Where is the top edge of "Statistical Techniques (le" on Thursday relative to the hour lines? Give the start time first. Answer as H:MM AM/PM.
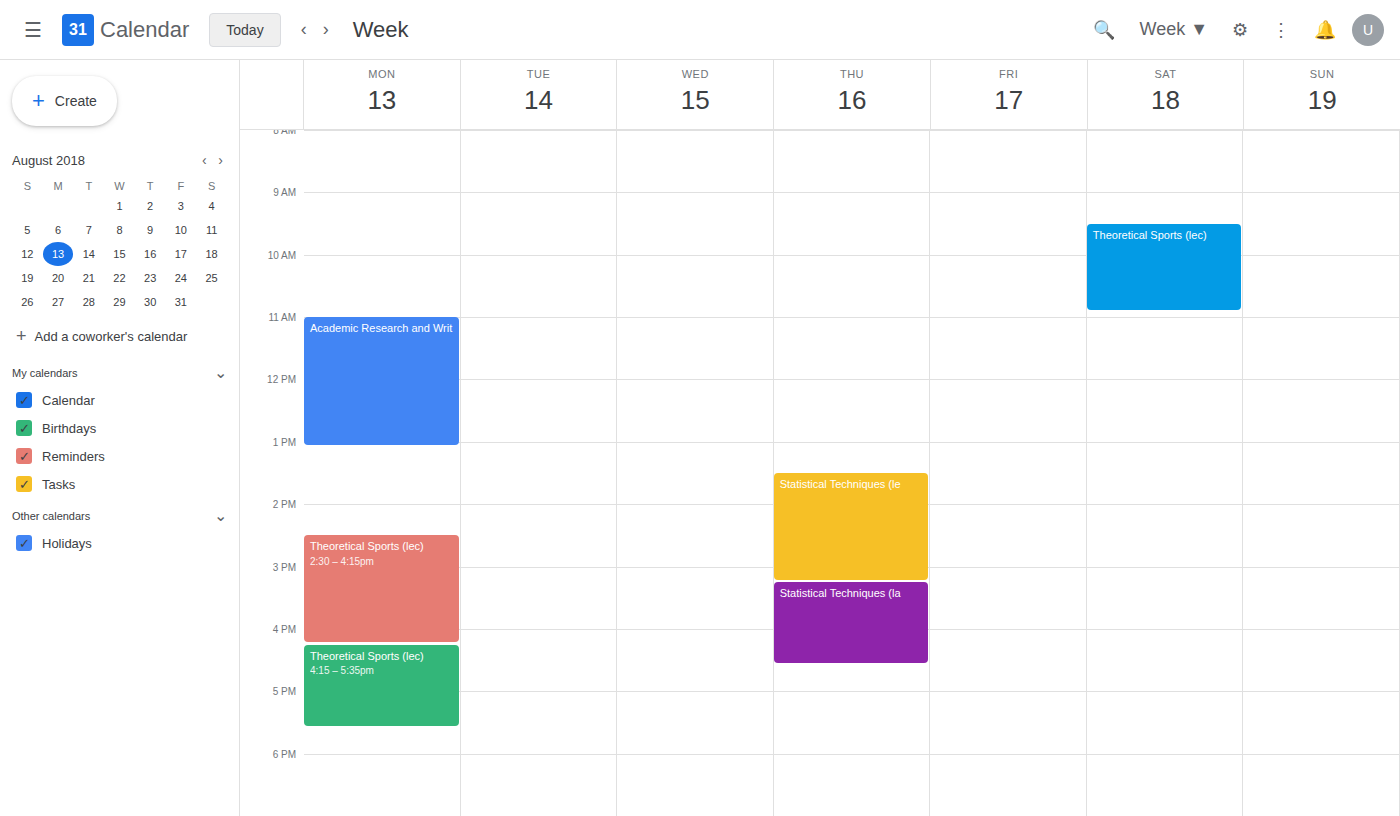
1:30 PM -- halfway between the 1 PM and 2 PM lines.